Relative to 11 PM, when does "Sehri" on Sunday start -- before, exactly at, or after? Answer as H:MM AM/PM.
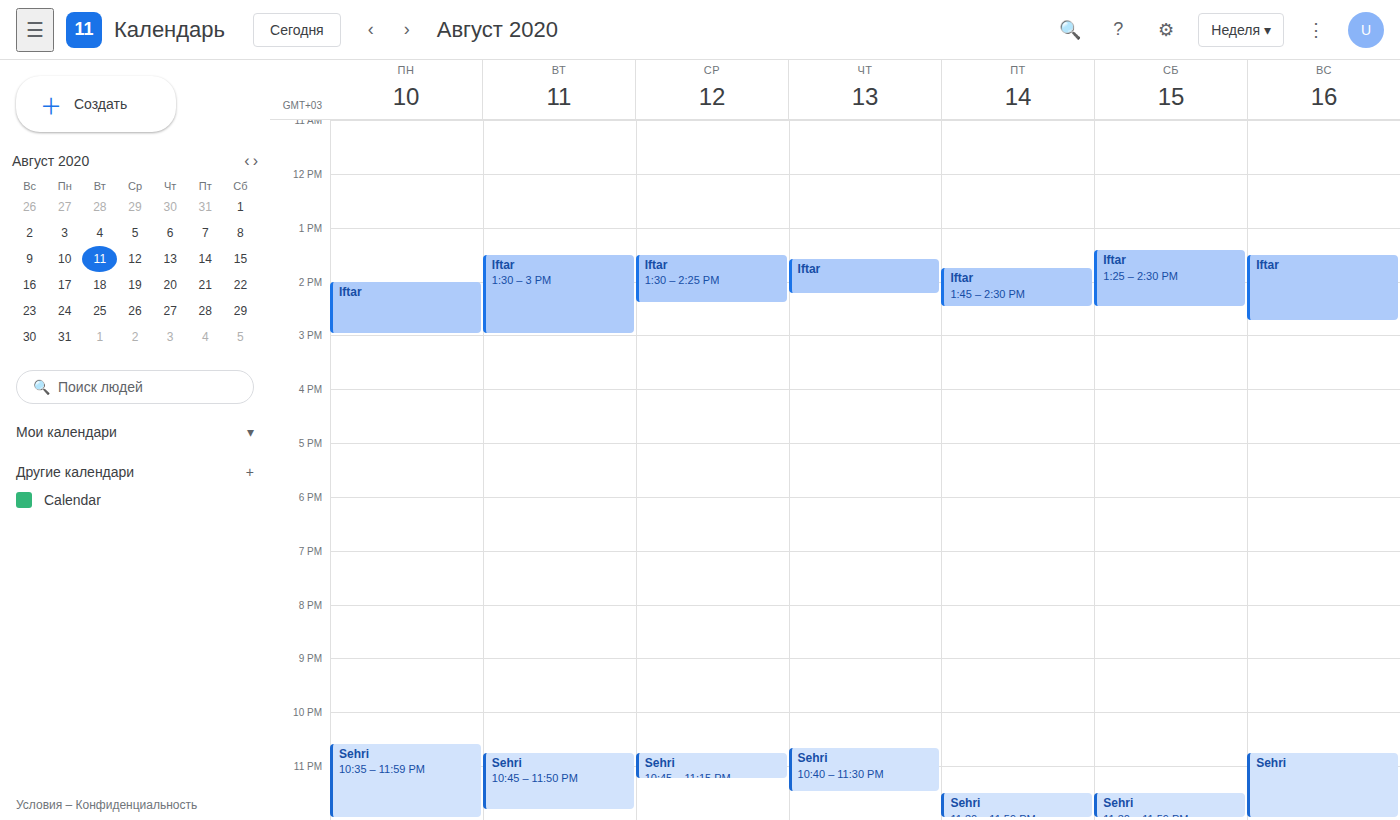
10:45 PM -- before 11 PM, 15 minutes above the 11 PM line.